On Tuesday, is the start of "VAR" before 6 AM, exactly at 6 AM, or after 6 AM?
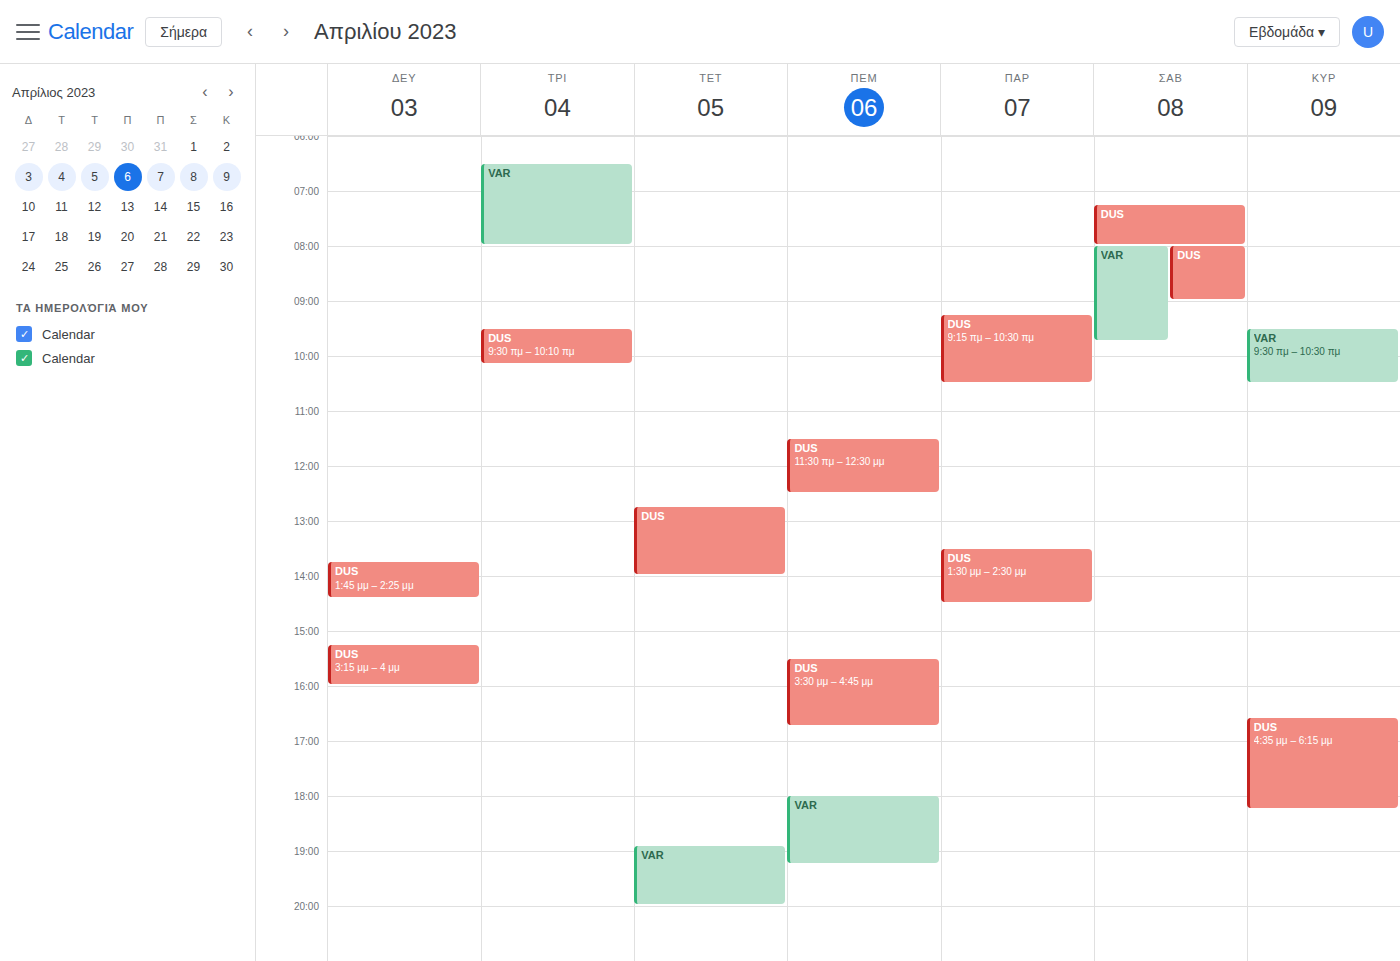
6:30 AM -- after 6 AM, 30 minutes below the 6 AM line.